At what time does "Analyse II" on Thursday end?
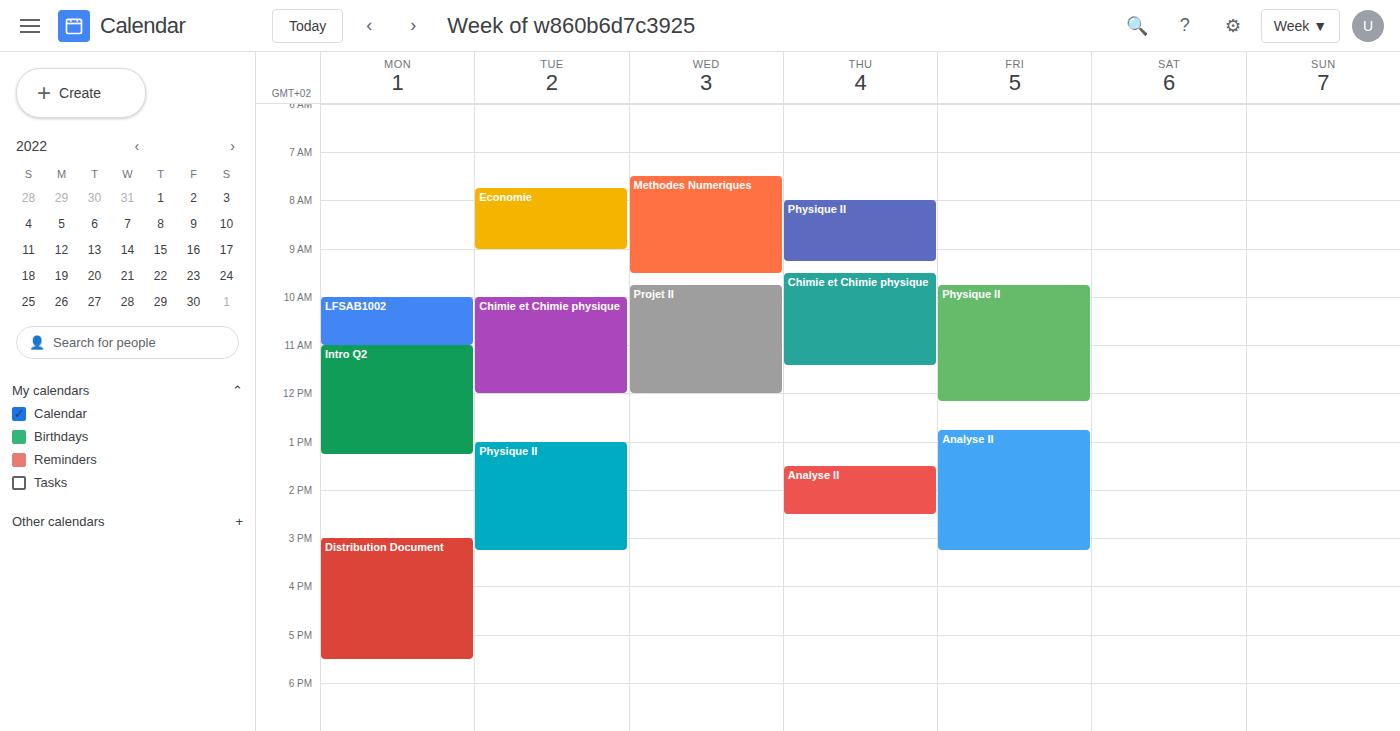
2:30 PM